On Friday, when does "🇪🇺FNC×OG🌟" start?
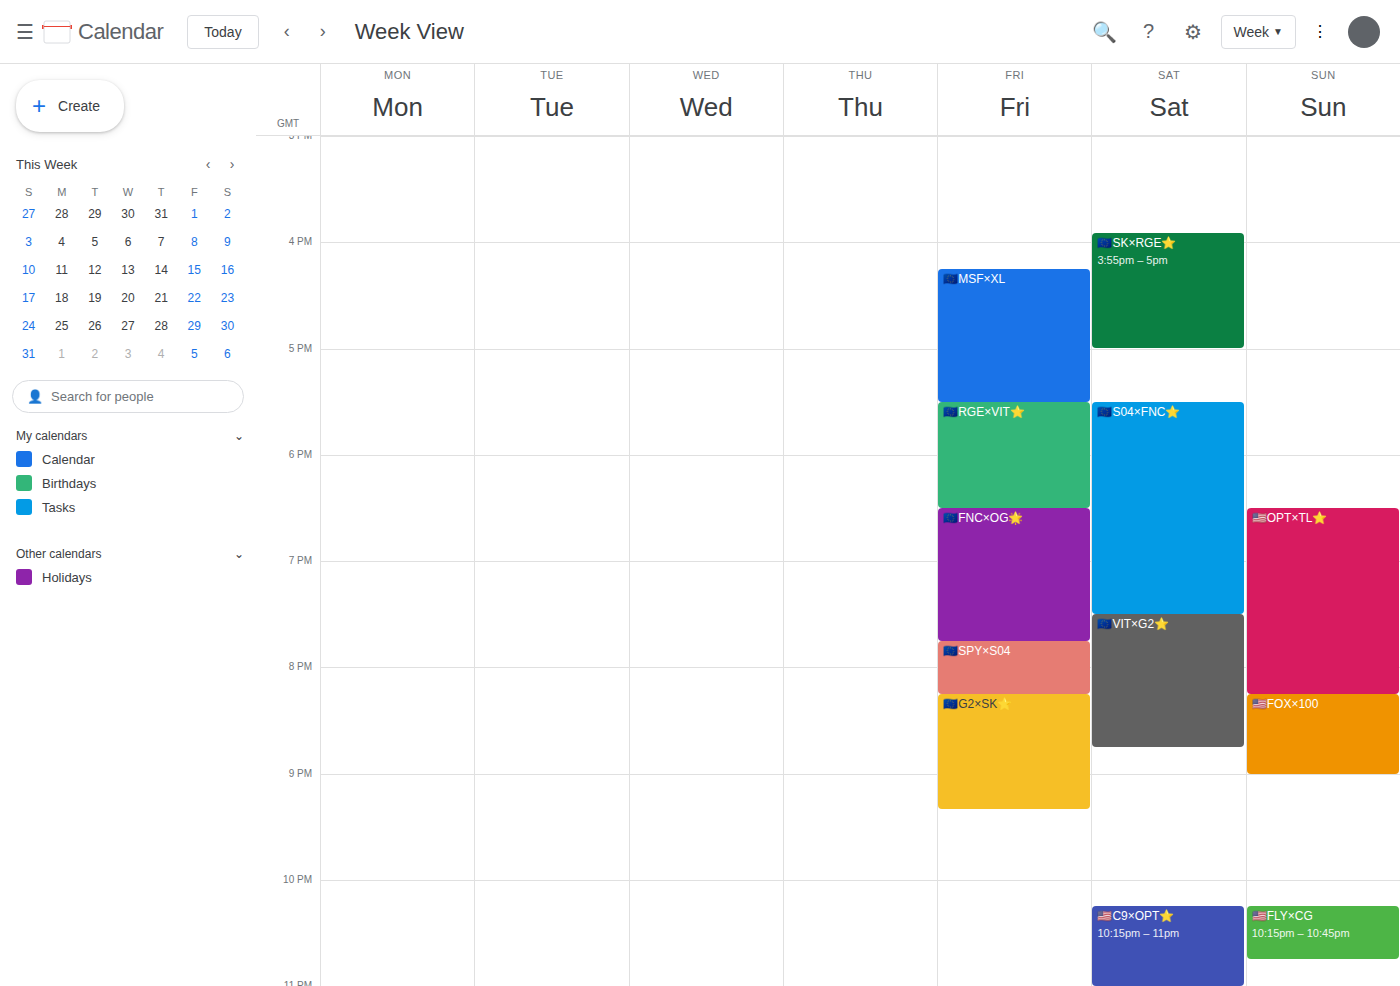
6:30 PM